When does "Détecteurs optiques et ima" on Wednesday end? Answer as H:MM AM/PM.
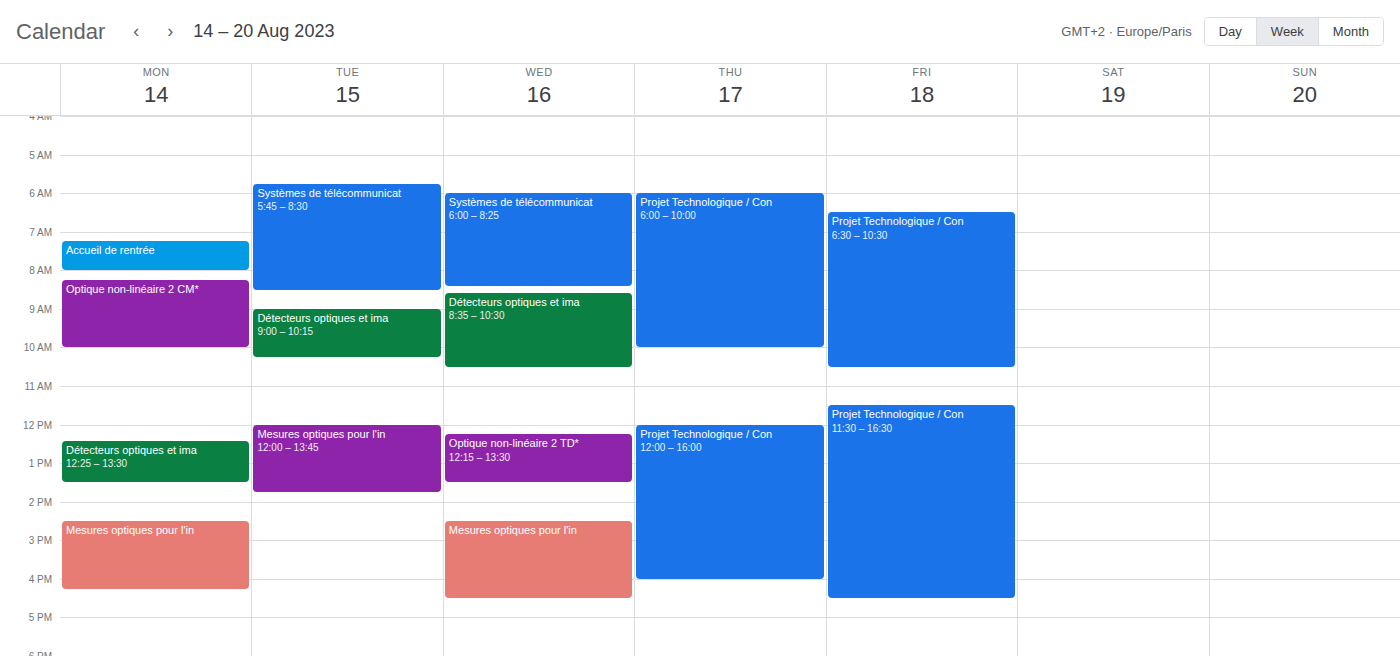
10:30 AM